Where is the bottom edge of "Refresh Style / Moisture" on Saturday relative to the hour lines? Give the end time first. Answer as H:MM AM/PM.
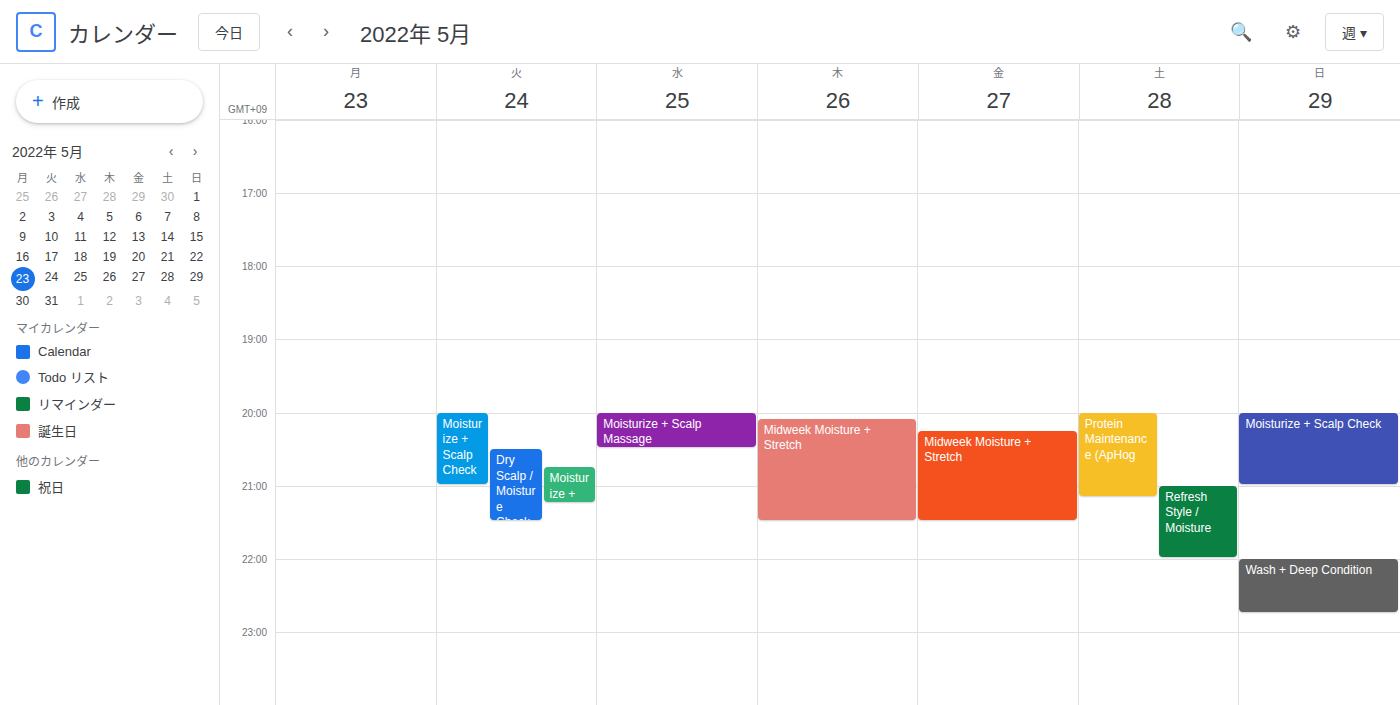
10:00 PM -- exactly on the 10 PM line.